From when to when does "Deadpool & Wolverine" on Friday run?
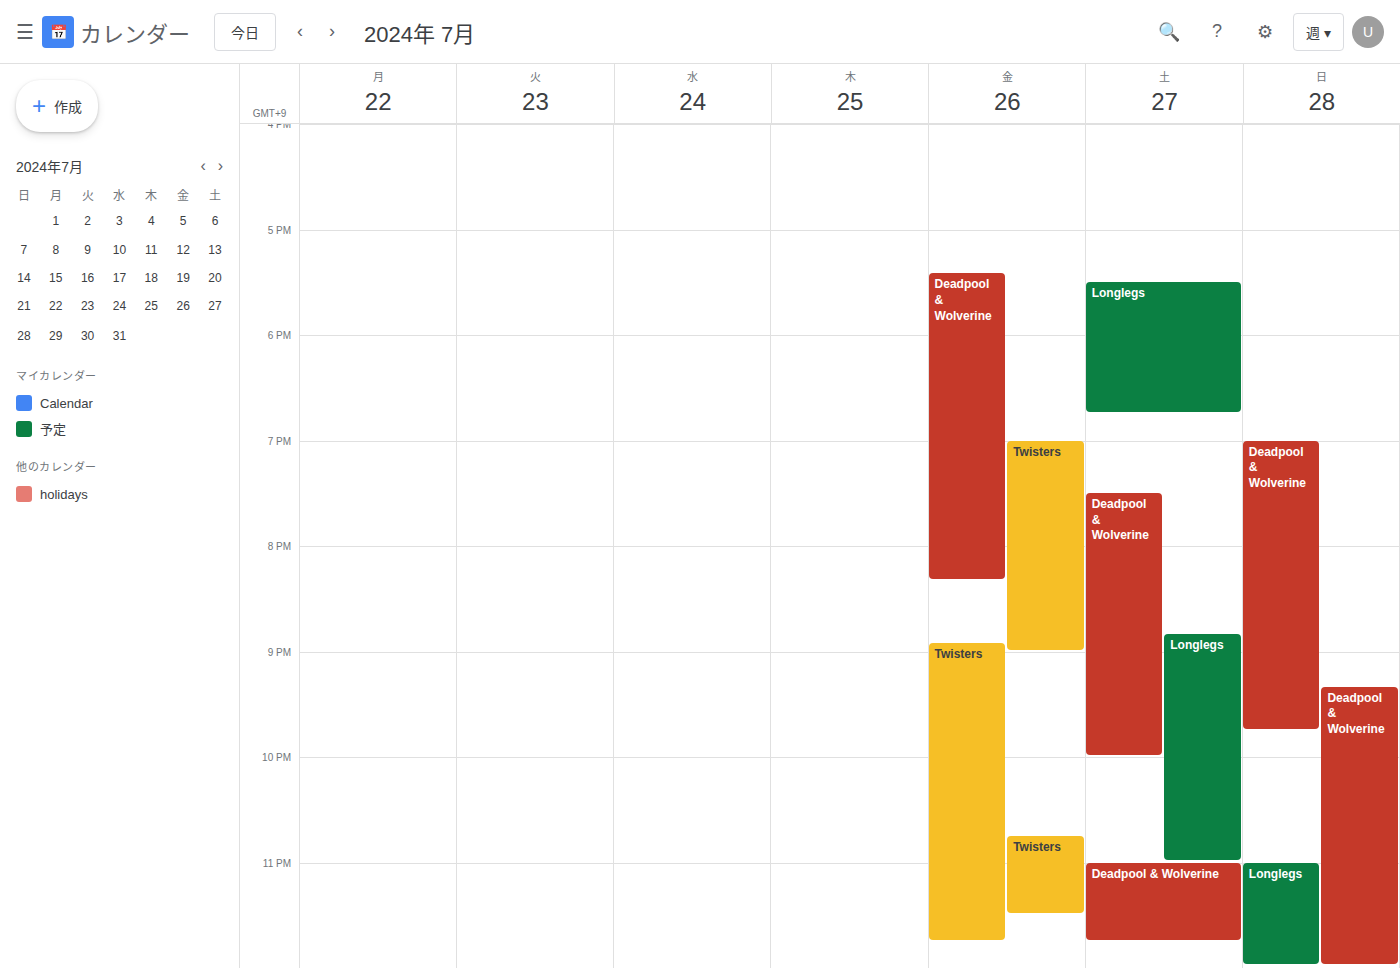
5:25 PM to 8:20 PM